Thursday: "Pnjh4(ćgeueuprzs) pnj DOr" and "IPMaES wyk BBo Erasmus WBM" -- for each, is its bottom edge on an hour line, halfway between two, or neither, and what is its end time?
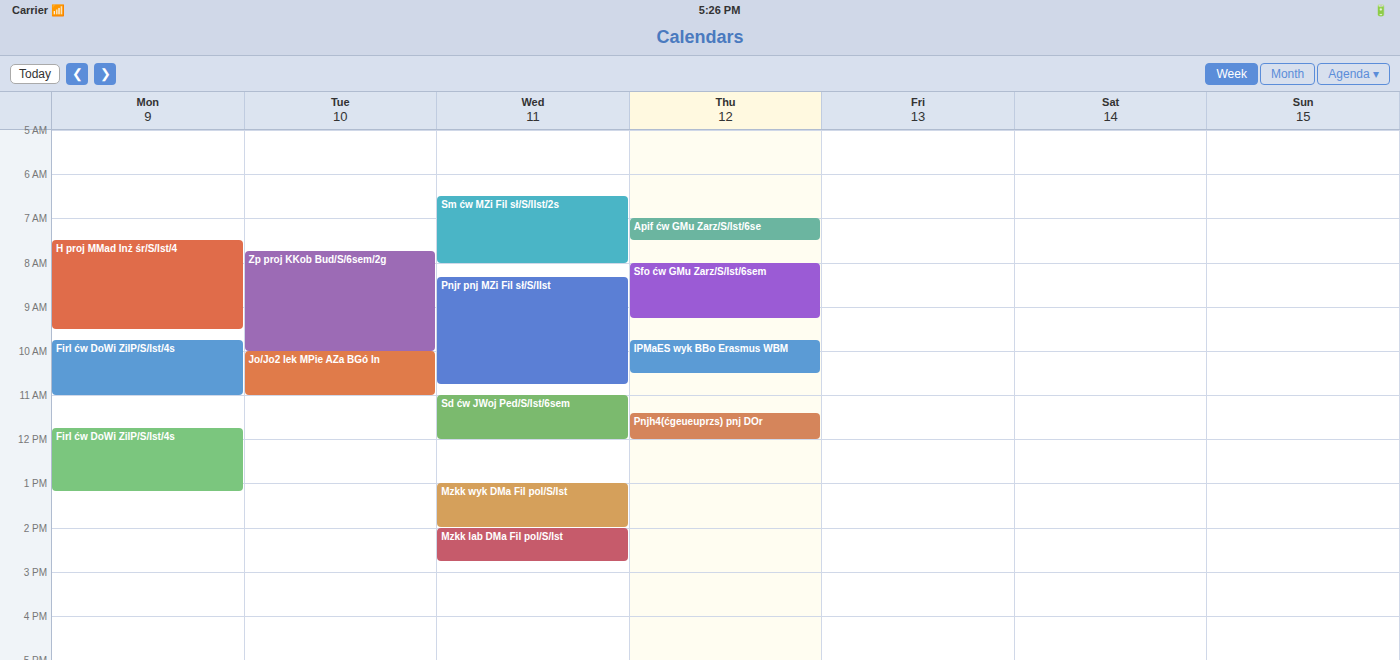
"Pnjh4(ćgeueuprzs) pnj DOr": 12:00 PM, exactly on the 12 PM line. "IPMaES wyk BBo Erasmus WBM": 10:30 AM, halfway between the 10 AM and 11 AM lines.